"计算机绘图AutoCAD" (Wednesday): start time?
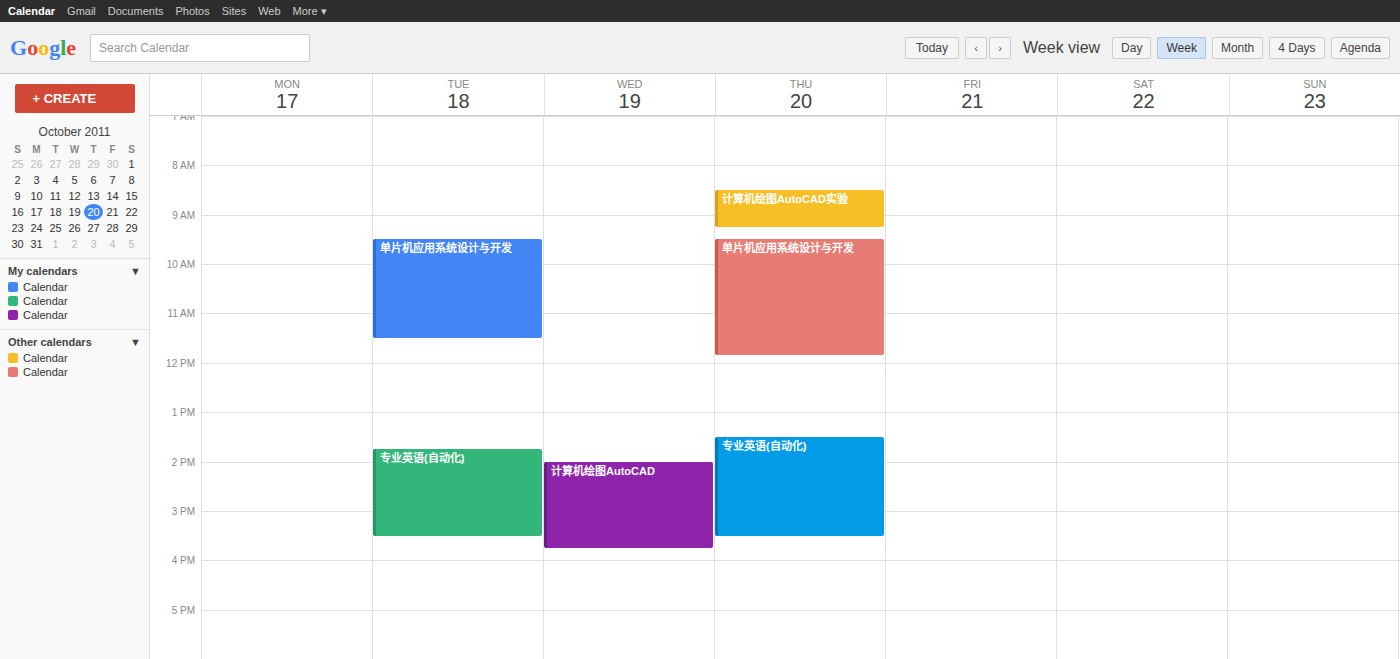
2:00 PM